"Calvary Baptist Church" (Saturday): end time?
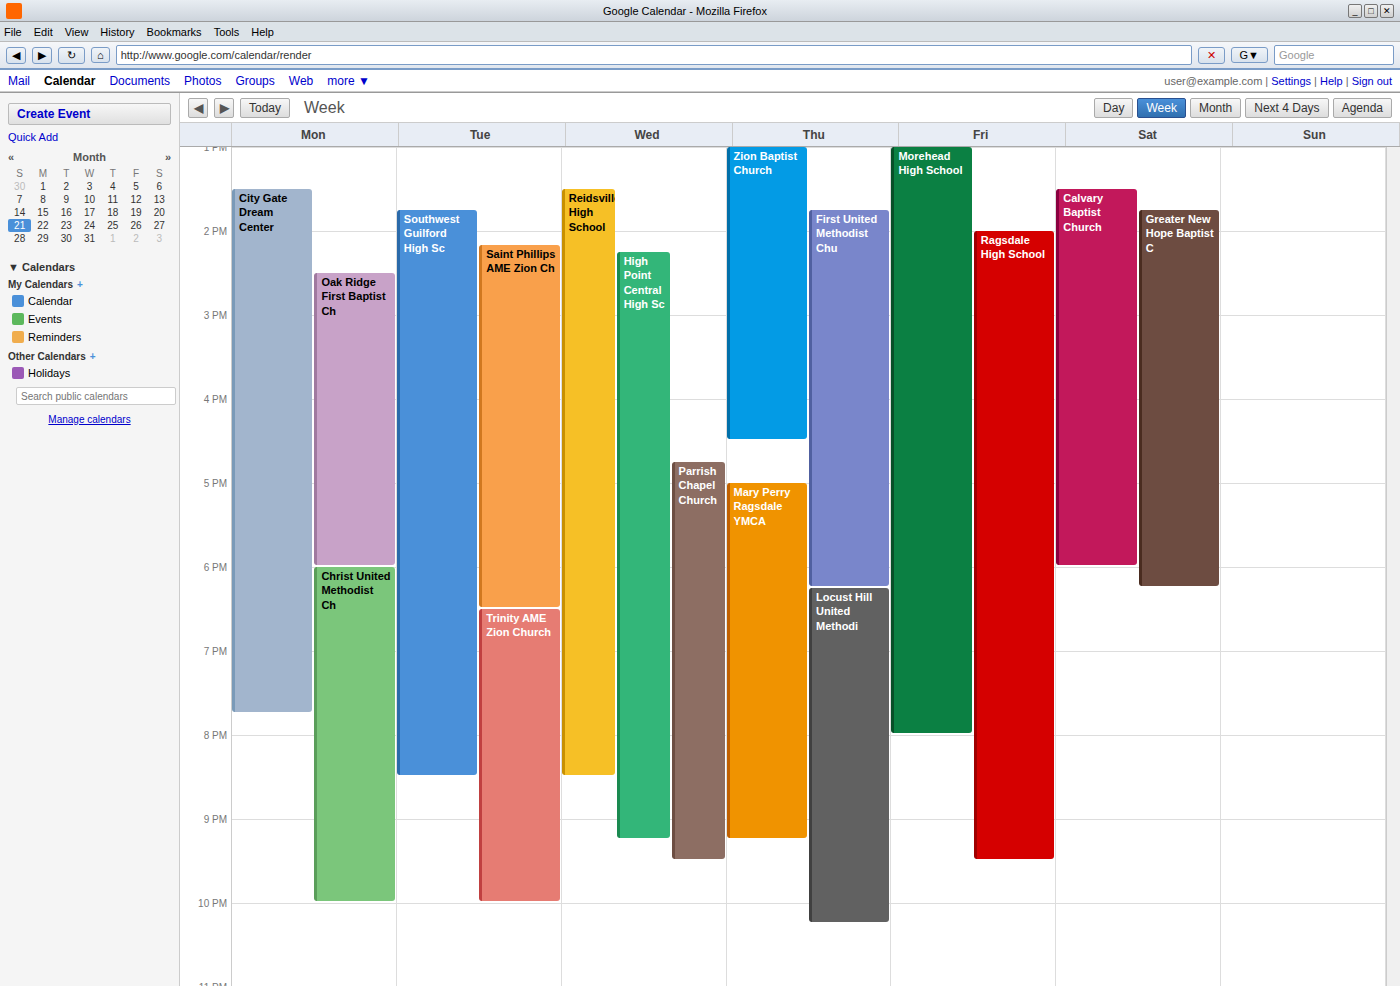
6:00 PM